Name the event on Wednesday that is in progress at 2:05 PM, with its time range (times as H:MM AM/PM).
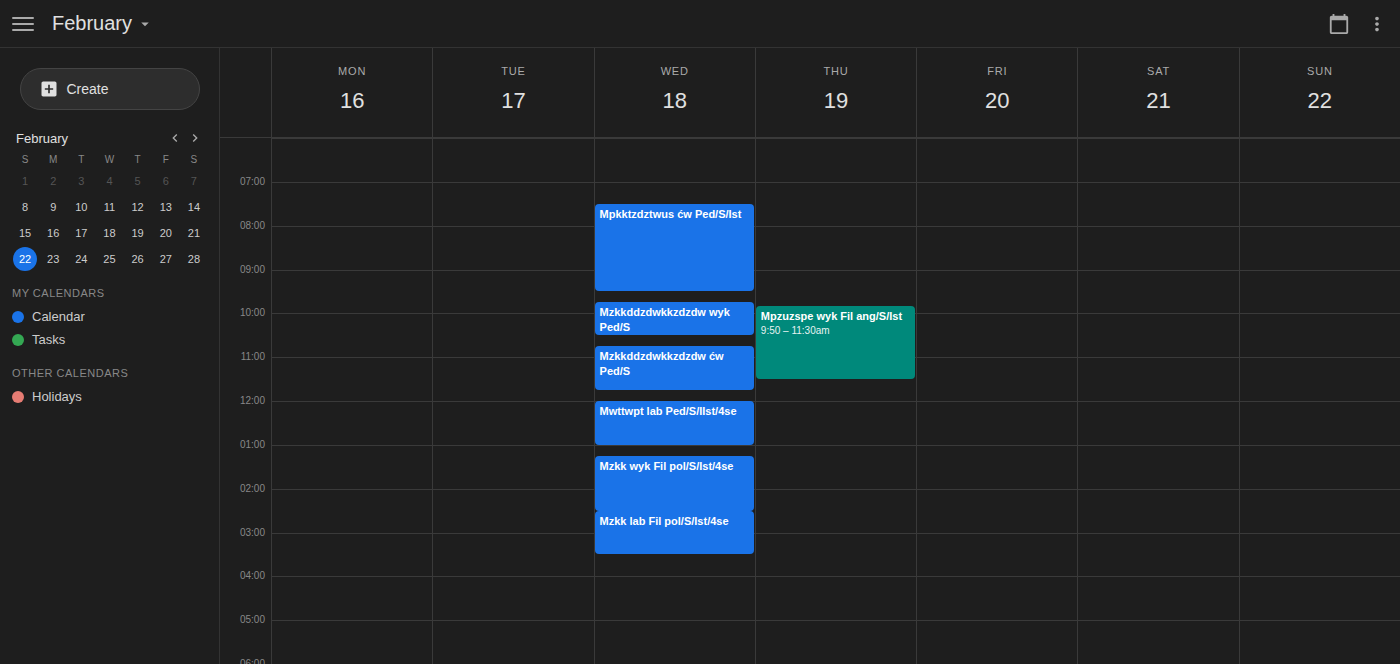
"Mzkk wyk Fil pol/S/Ist/4se", 1:15 PM to 2:30 PM